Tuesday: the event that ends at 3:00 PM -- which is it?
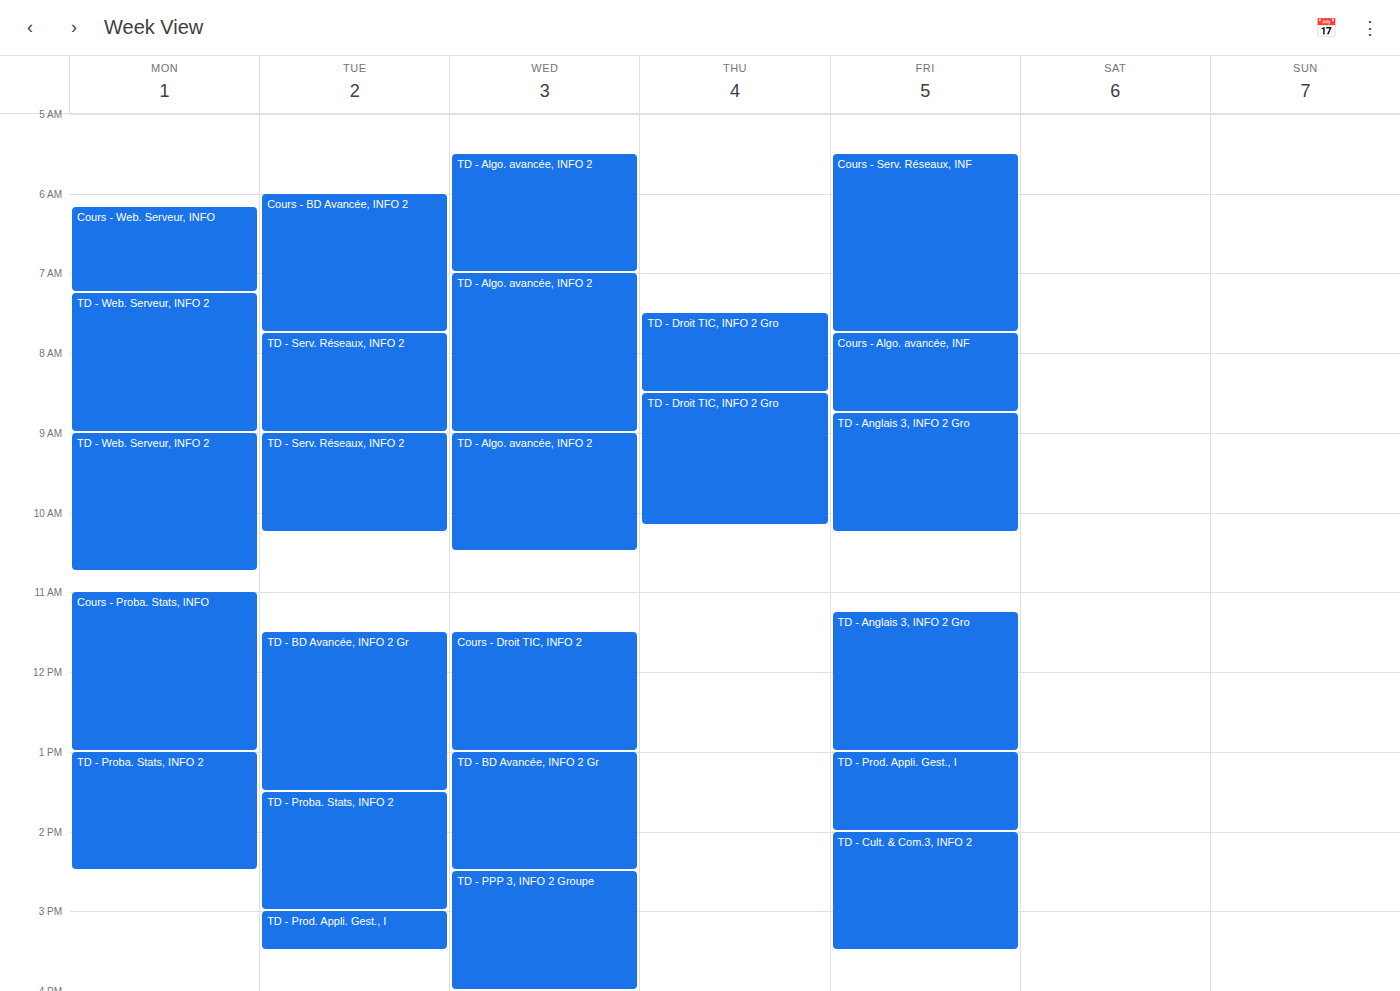
"TD - Proba. Stats, INFO 2"